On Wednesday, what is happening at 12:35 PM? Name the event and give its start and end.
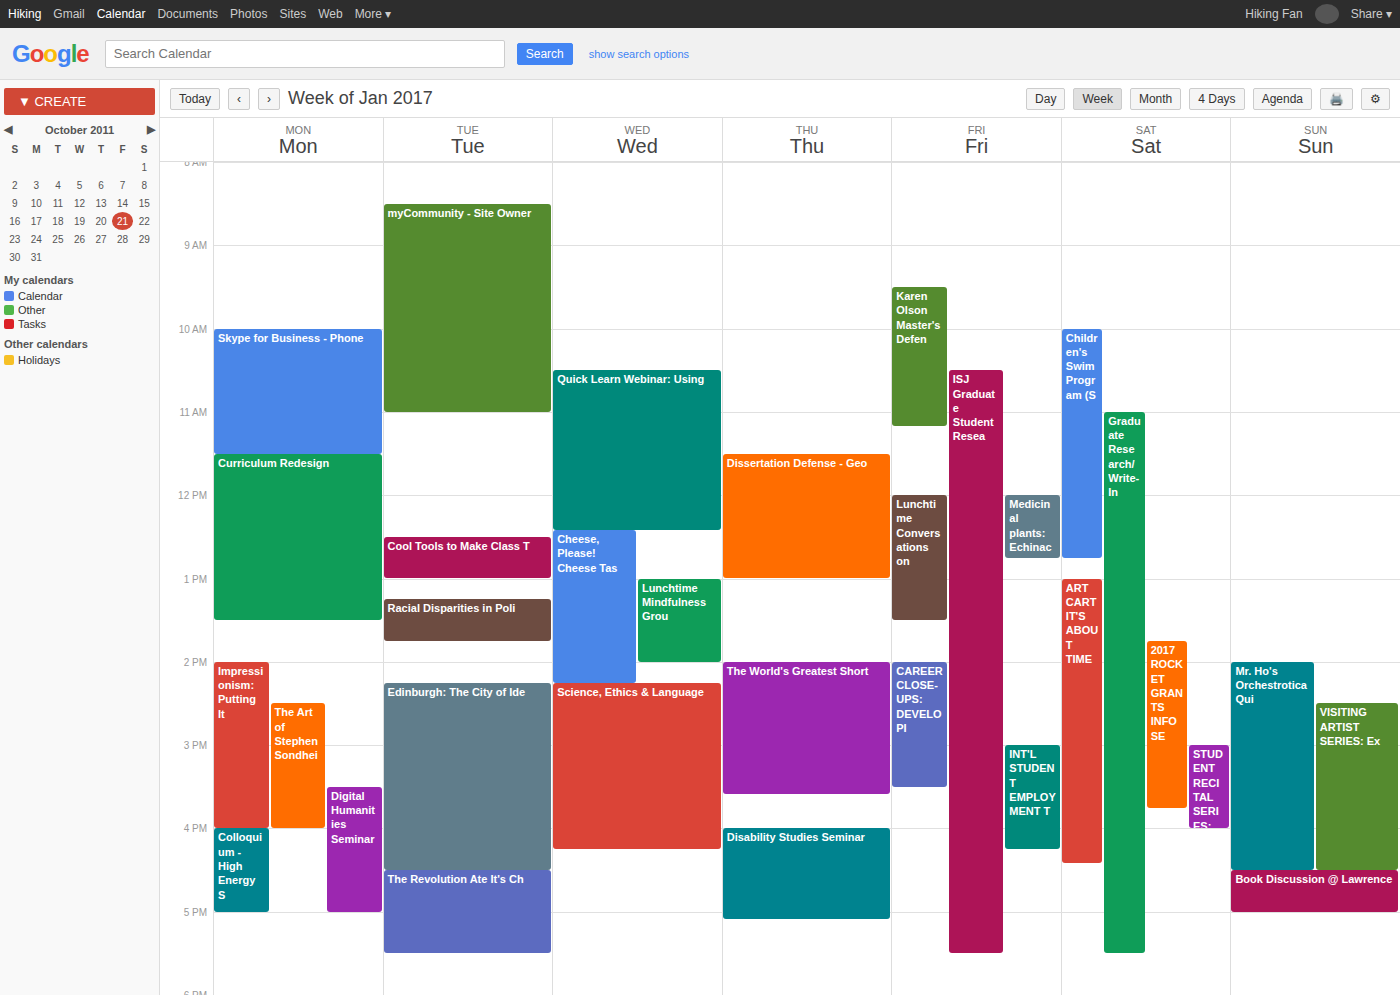
"Cheese, Please! Cheese Tas", 12:25 PM to 2:15 PM